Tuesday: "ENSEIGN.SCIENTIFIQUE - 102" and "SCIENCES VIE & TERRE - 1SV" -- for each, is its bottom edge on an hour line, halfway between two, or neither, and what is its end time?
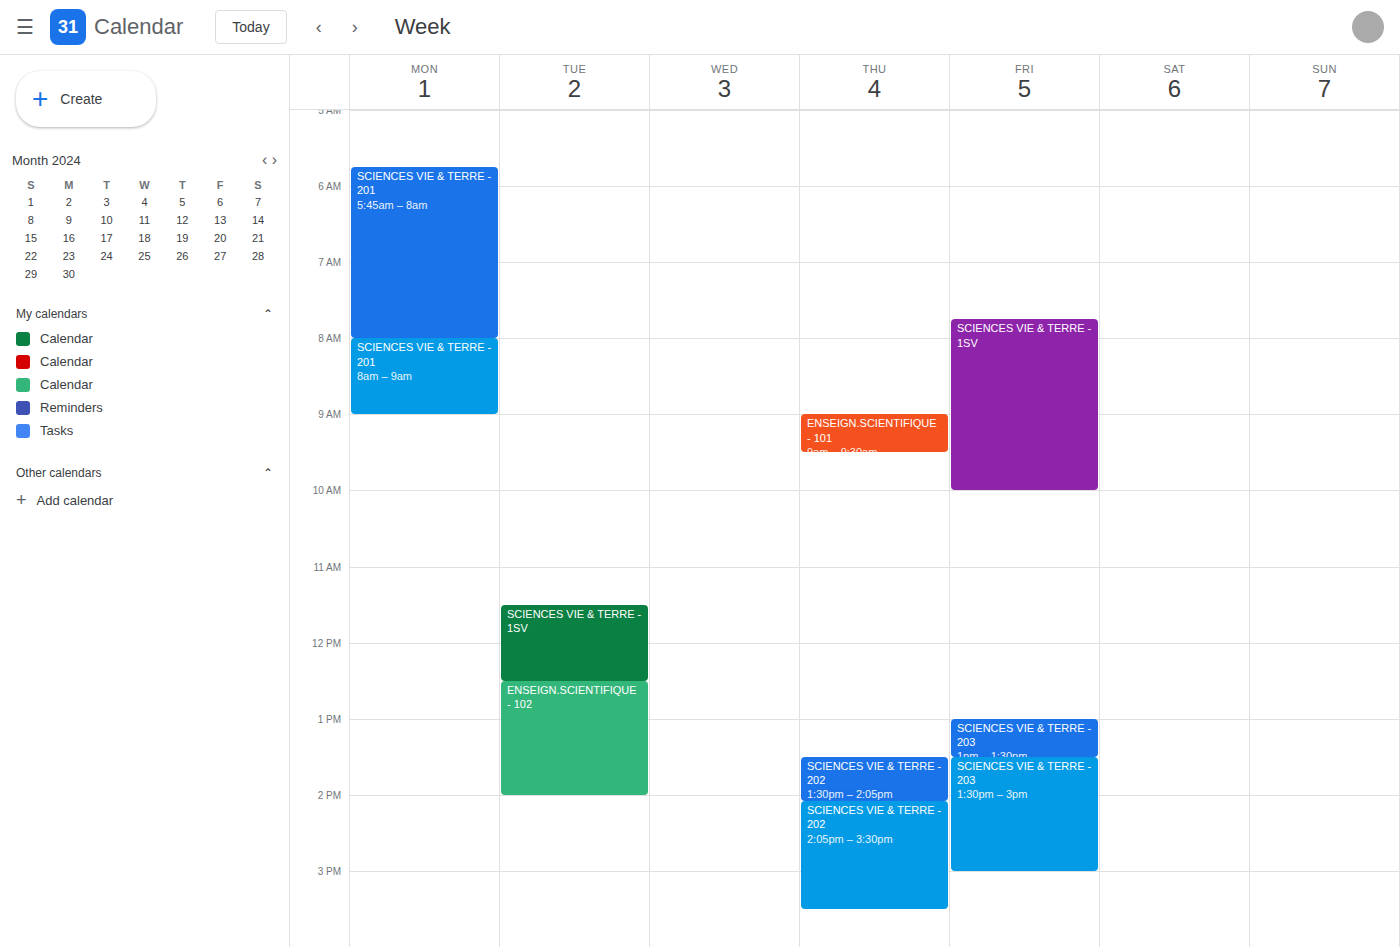
"ENSEIGN.SCIENTIFIQUE - 102": 14:00, exactly on the 14:00 line. "SCIENCES VIE & TERRE - 1SV": 12:30, halfway between the 12:00 and 13:00 lines.